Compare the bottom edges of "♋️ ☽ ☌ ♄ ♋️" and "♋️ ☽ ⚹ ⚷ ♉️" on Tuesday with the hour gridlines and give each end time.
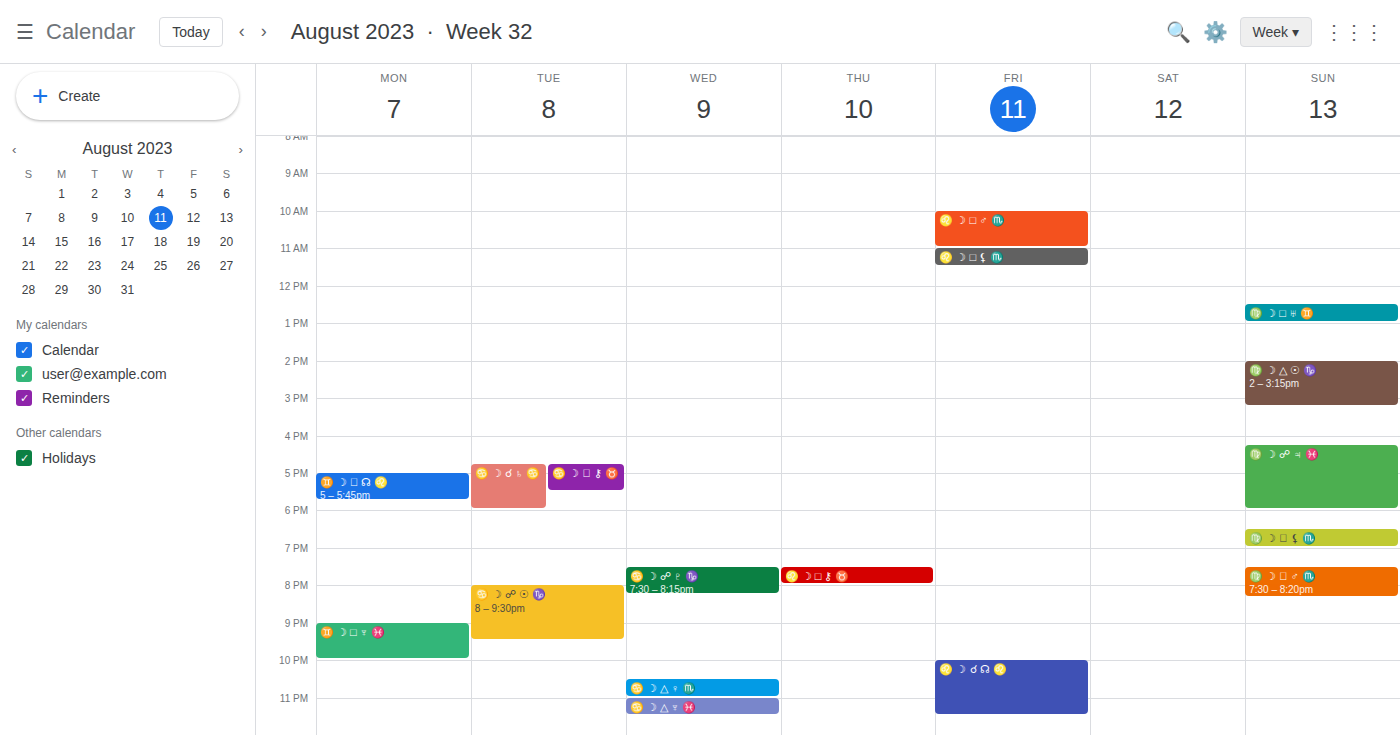
"♋️ ☽ ☌ ♄ ♋️": 6:00 PM, exactly on the 6 PM line. "♋️ ☽ ⚹ ⚷ ♉️": 5:30 PM, halfway between the 5 PM and 6 PM lines.